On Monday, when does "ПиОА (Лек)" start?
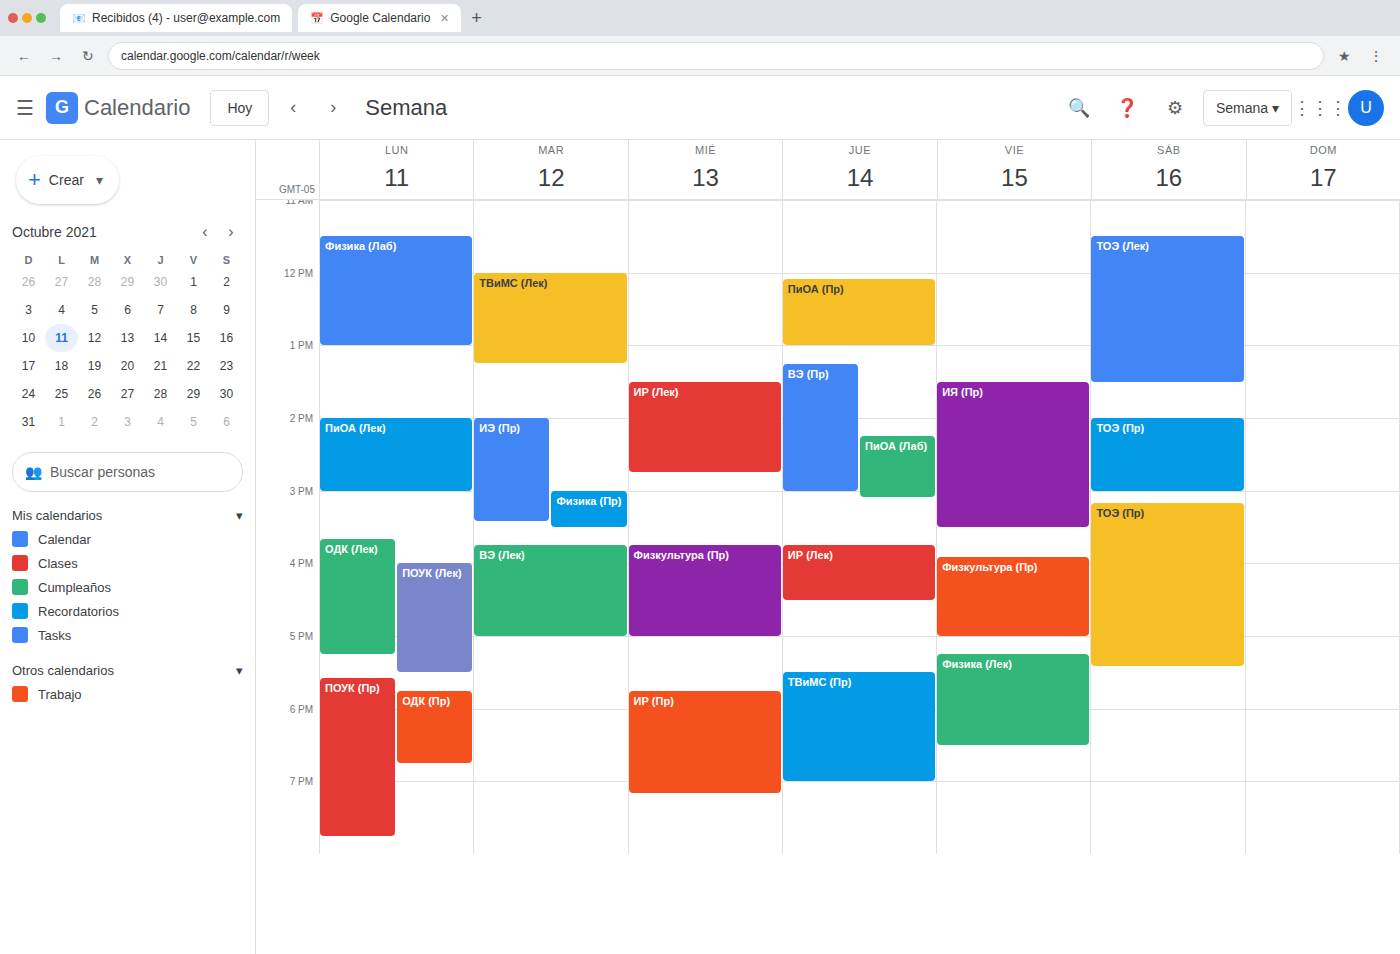
2:00 PM